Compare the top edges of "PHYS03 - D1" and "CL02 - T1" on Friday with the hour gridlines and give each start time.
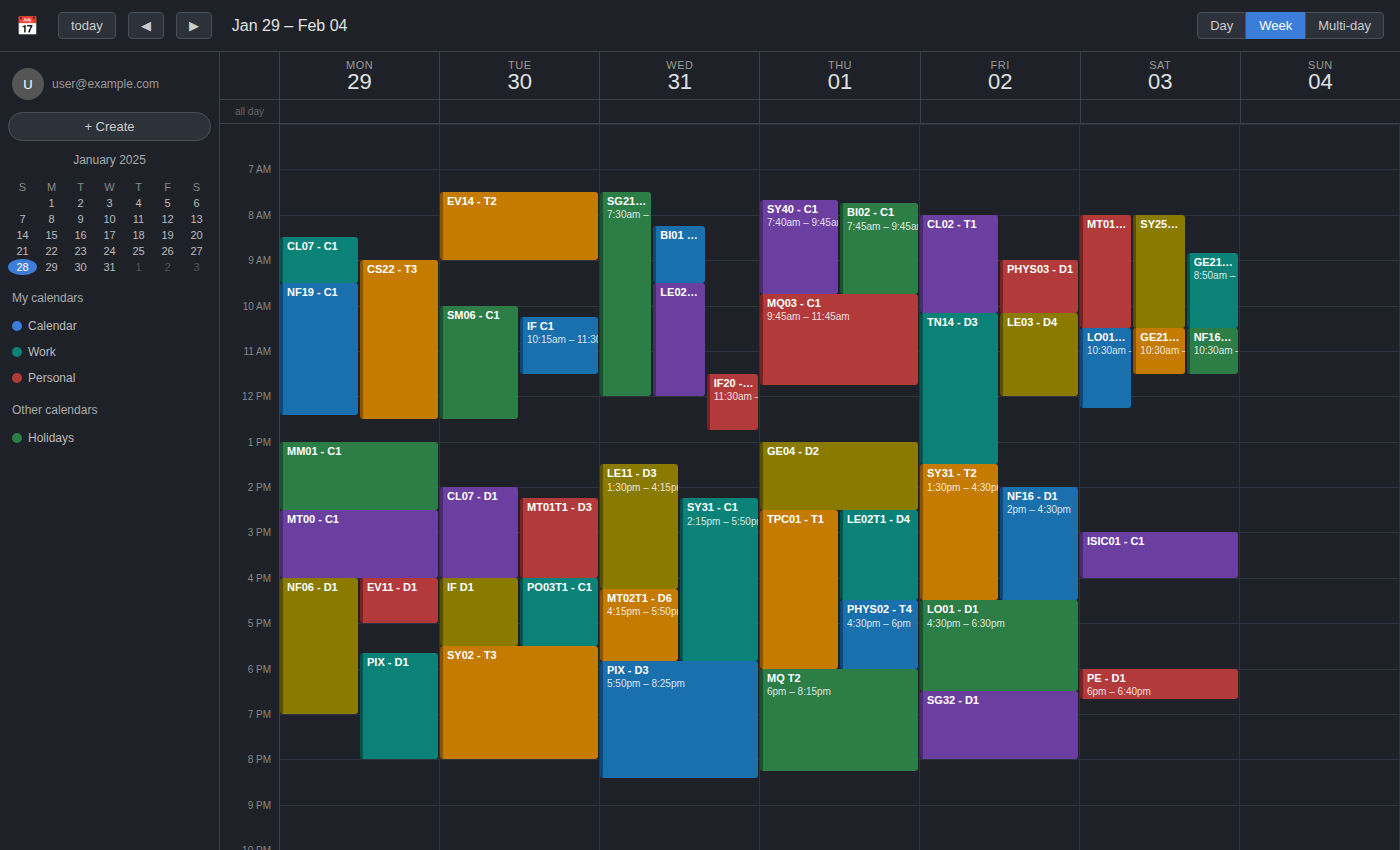
"PHYS03 - D1": 09:00, exactly on the 09:00 line. "CL02 - T1": 08:00, exactly on the 08:00 line.